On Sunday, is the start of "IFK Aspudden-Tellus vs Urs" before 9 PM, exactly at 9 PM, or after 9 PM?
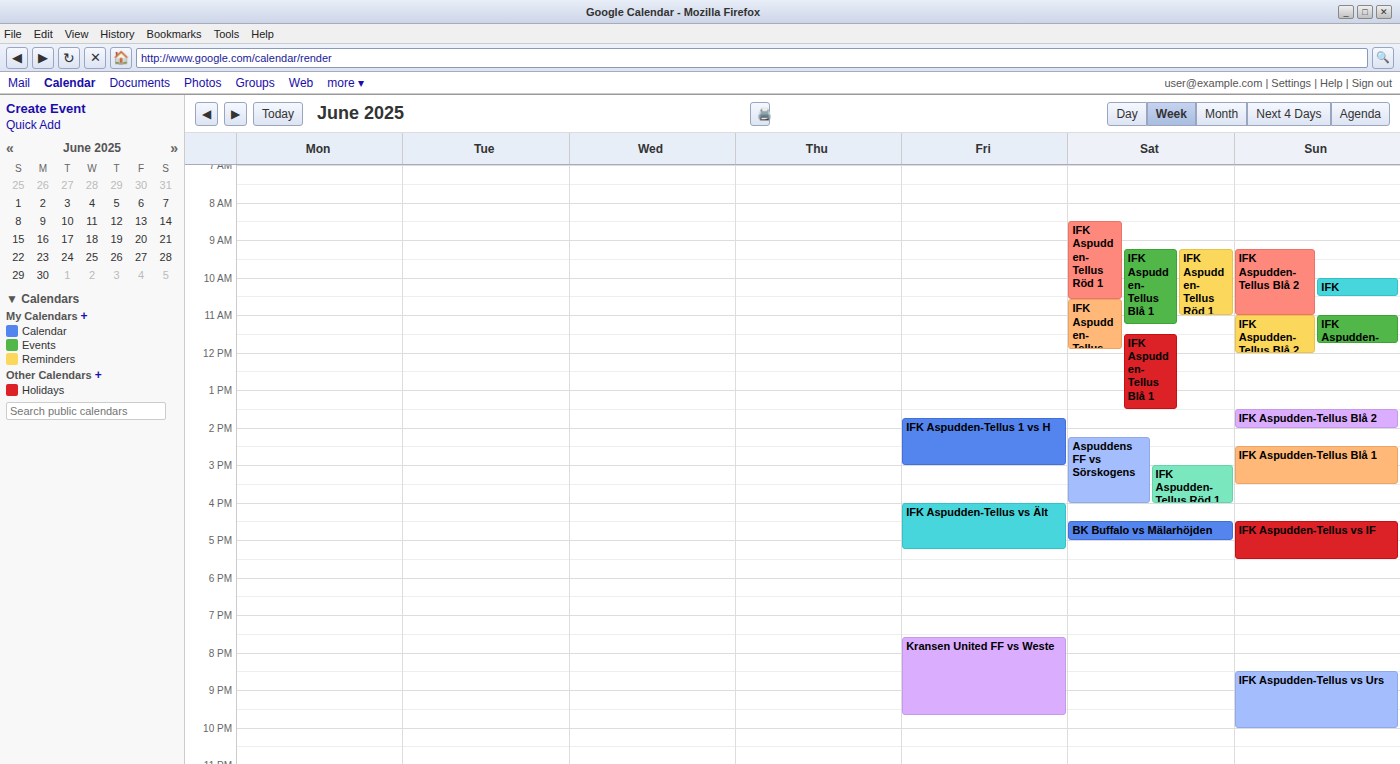
8:30 PM -- before 9 PM, 30 minutes above the 9 PM line.